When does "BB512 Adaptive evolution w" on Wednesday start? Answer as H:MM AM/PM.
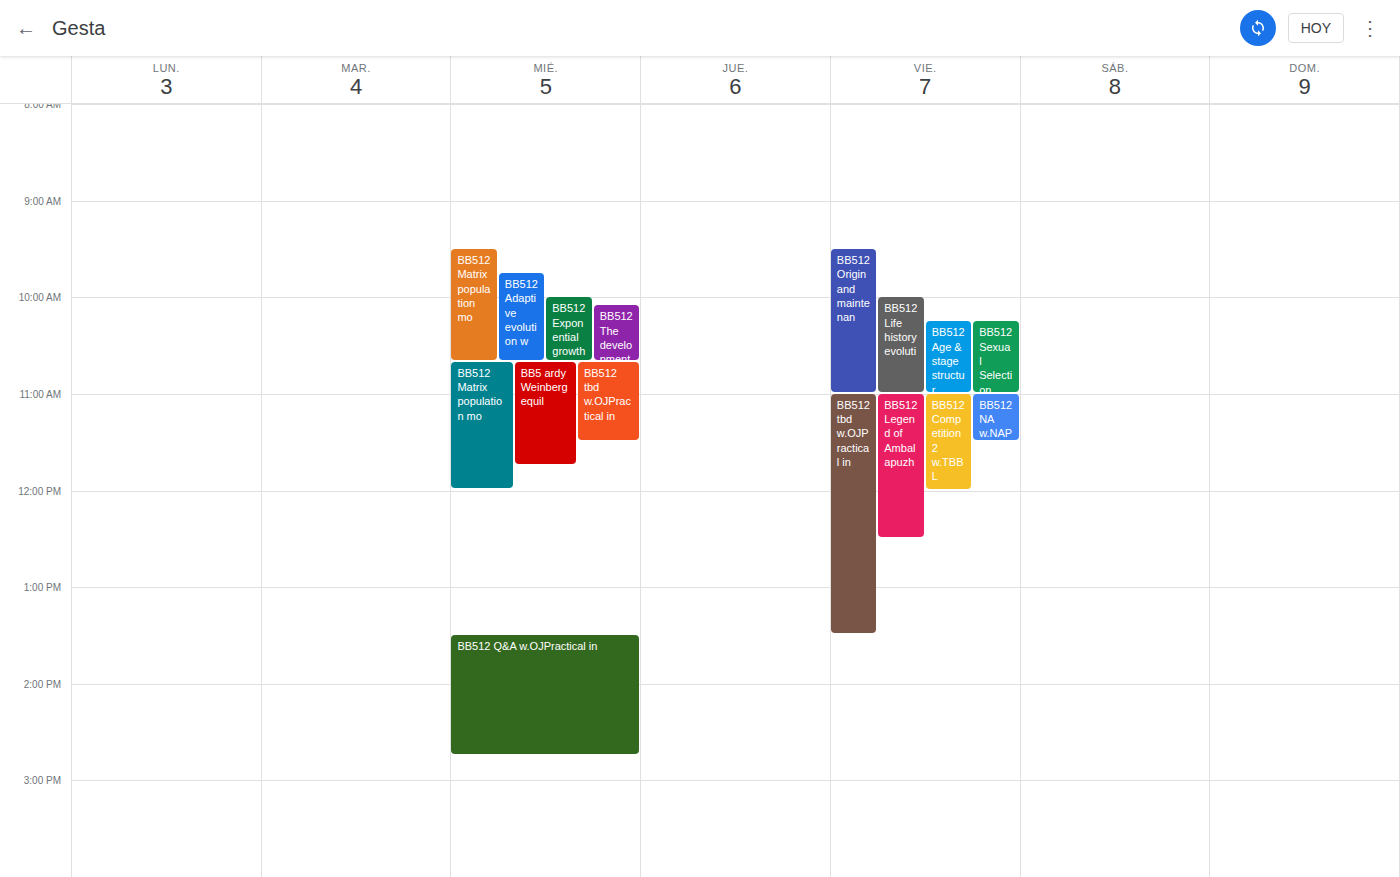
9:45 AM